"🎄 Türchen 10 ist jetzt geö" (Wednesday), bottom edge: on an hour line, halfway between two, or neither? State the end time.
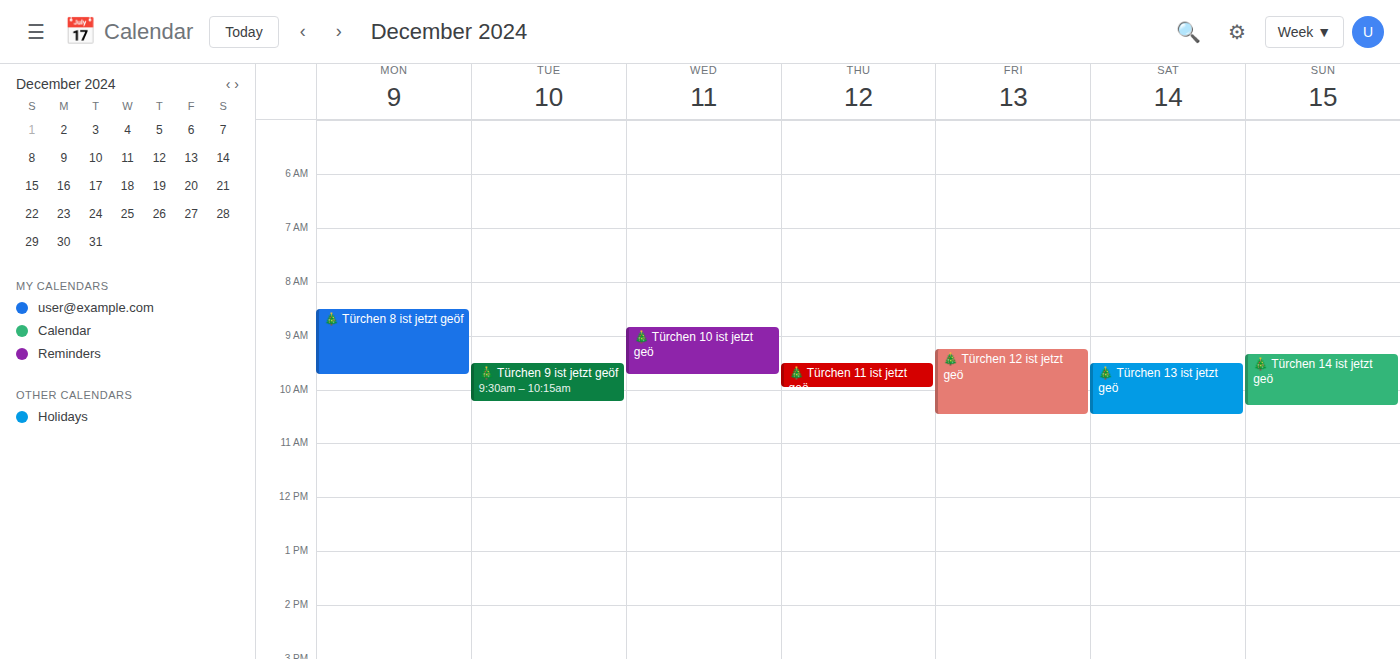
9:45 AM -- neither: three quarters of the way from the 9 AM line to the 10 AM line.